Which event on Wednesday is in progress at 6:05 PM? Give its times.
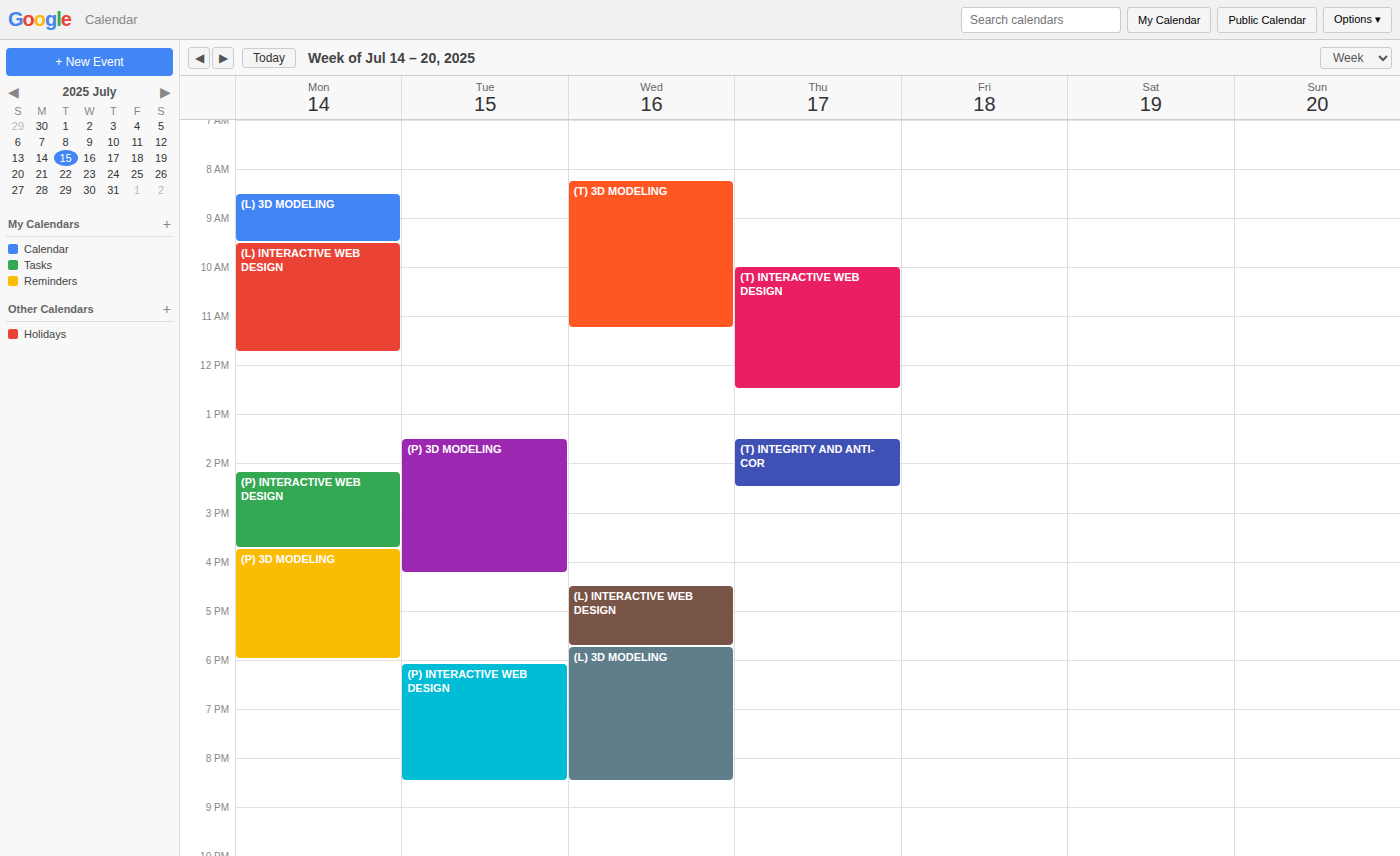
"(L) 3D MODELING", 5:45 PM to 8:30 PM